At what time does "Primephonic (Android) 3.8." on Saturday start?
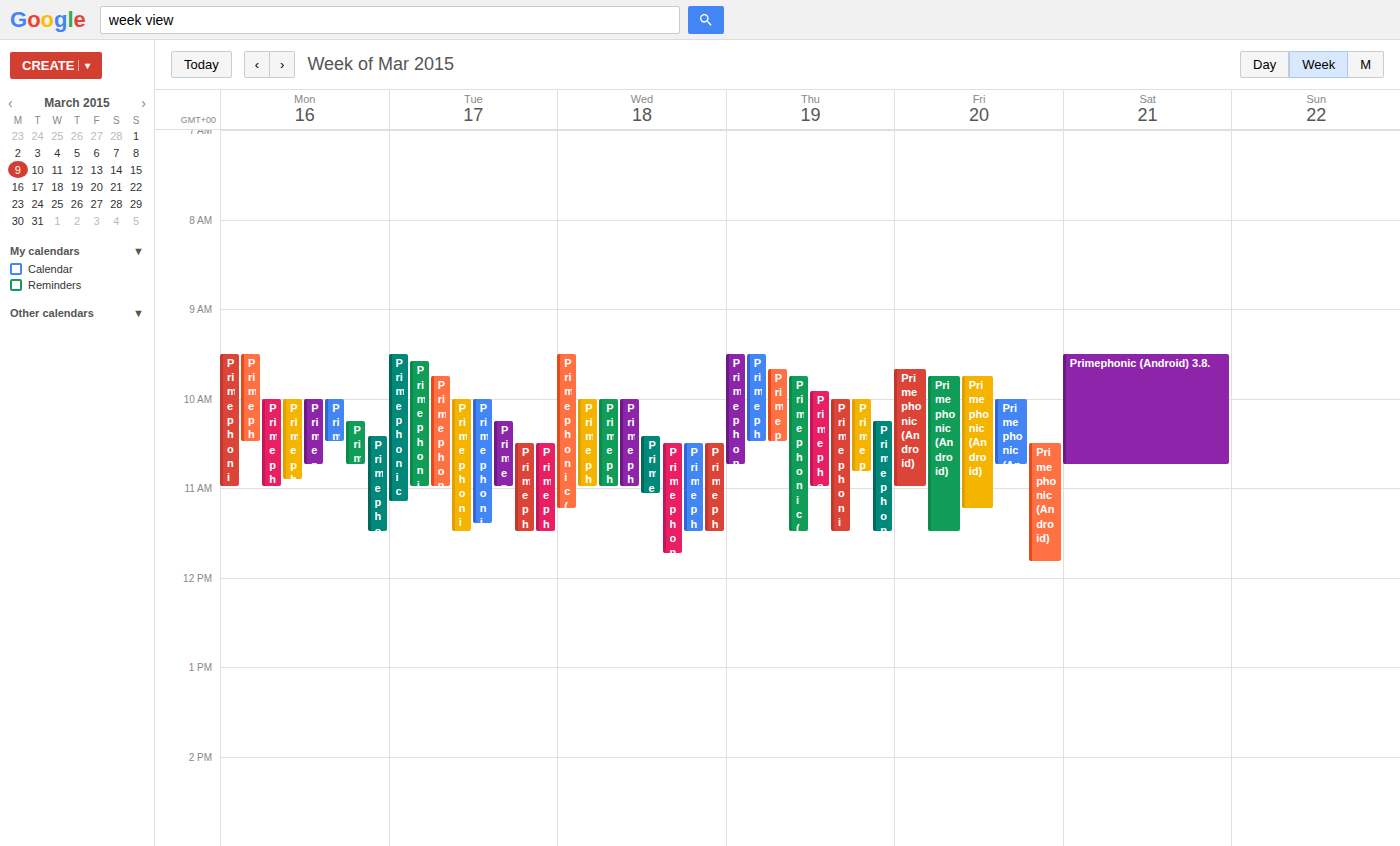
9:30 AM